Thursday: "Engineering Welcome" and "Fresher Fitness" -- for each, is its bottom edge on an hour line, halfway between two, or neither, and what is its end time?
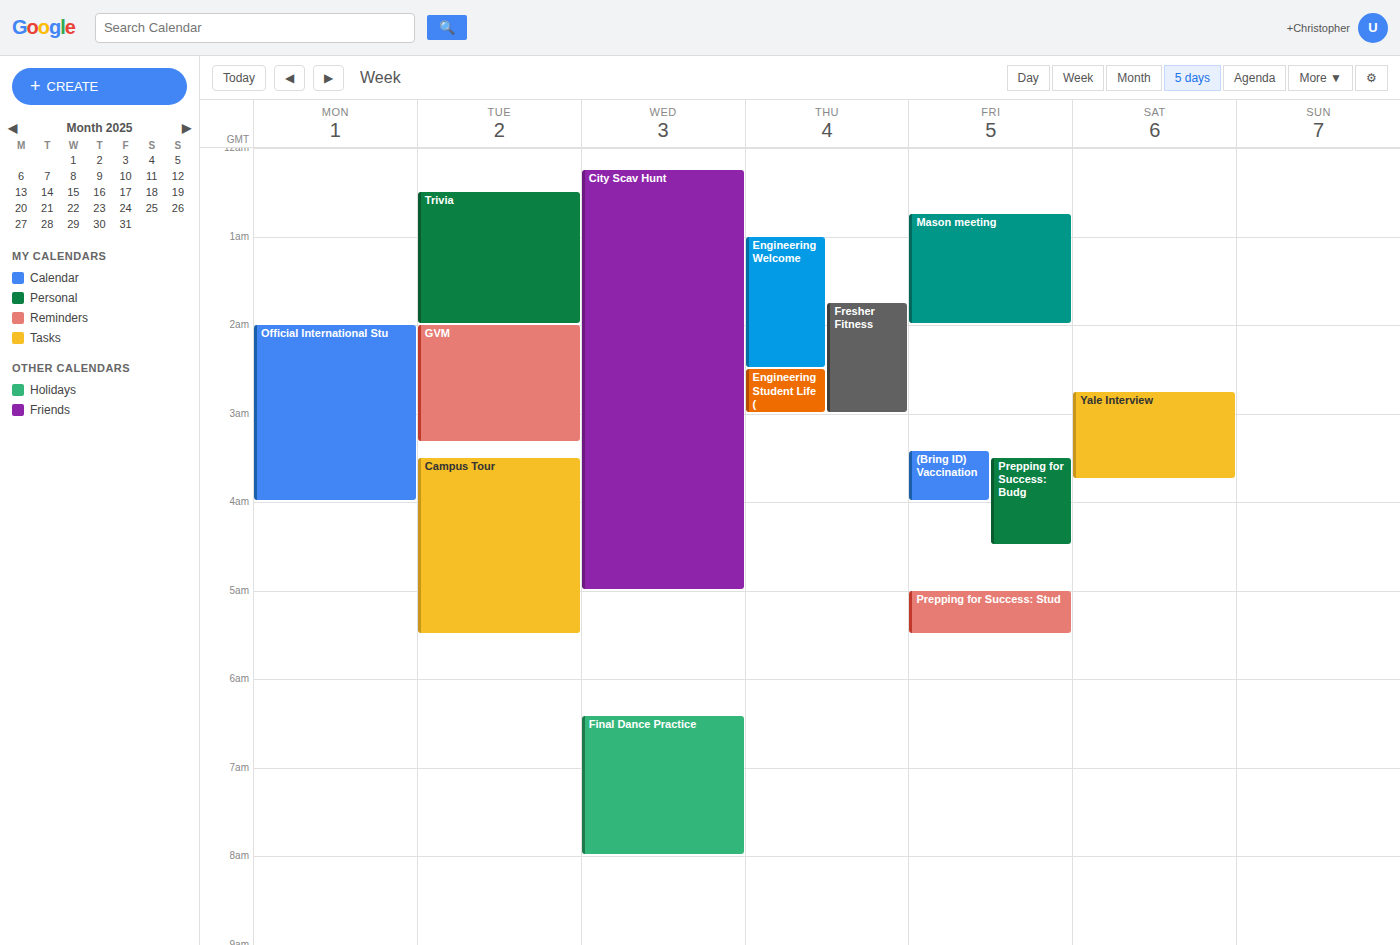
"Engineering Welcome": 2:30 AM, halfway between the 2 AM and 3 AM lines. "Fresher Fitness": 3:00 AM, exactly on the 3 AM line.